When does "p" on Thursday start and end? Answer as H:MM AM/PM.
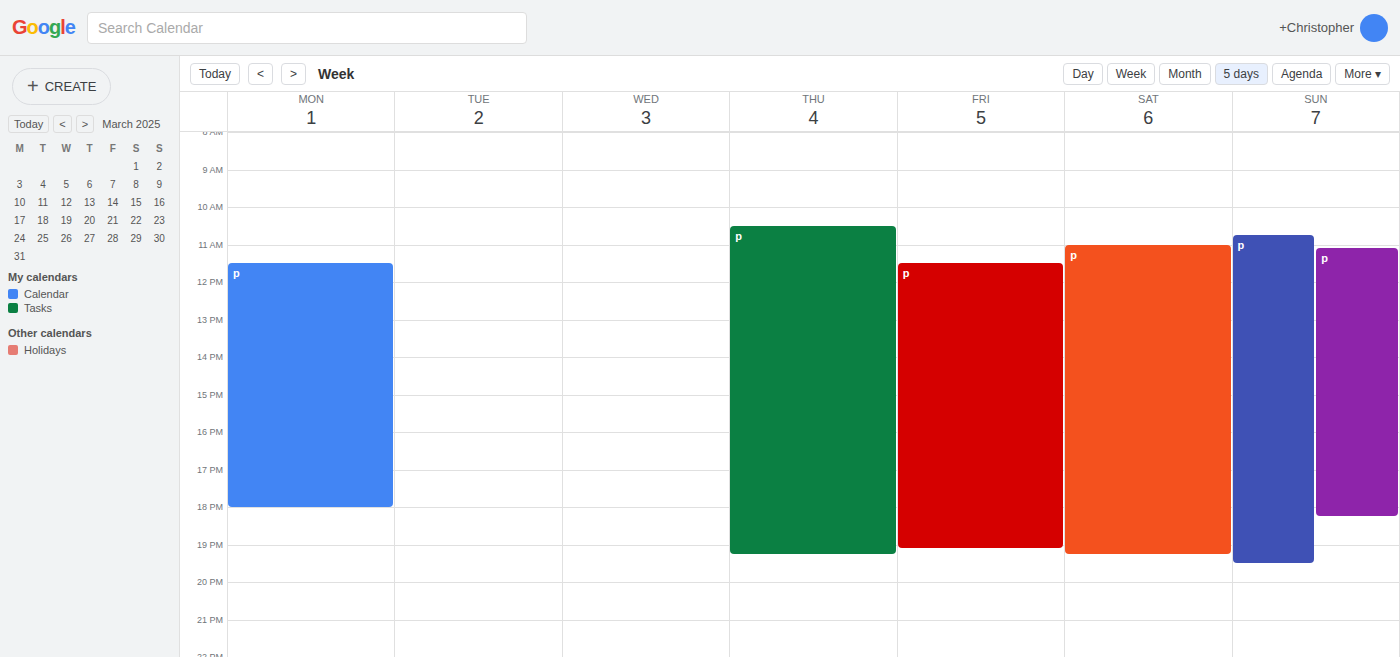
10:30 AM to 7:15 PM